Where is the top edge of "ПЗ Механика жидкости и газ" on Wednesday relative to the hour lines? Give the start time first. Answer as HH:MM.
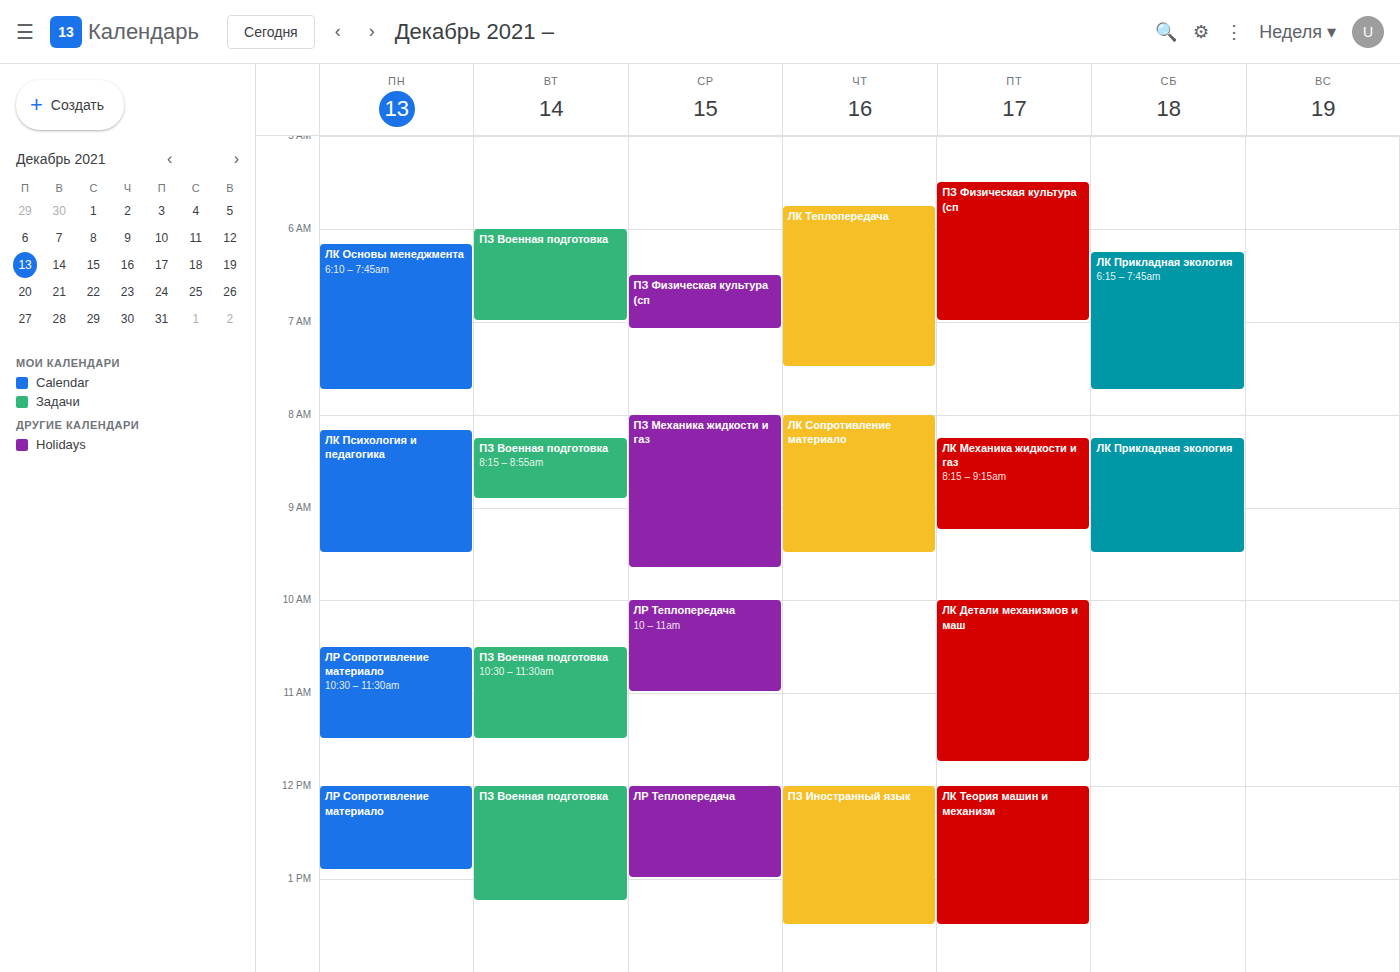
08:00 -- exactly on the 08:00 line.